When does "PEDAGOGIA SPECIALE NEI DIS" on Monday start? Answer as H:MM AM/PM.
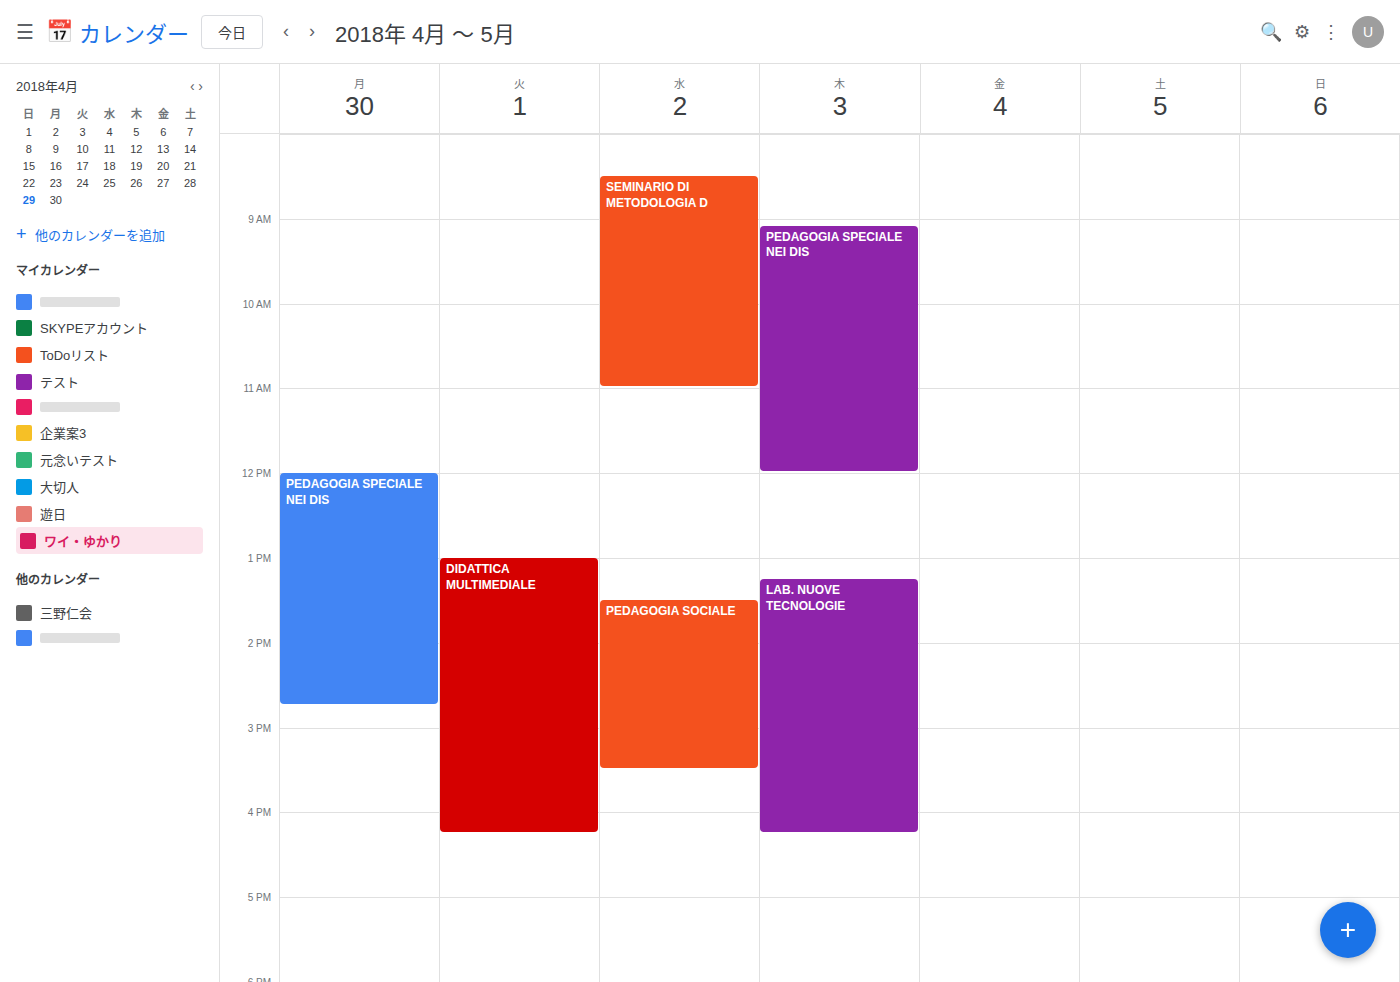
12:00 PM